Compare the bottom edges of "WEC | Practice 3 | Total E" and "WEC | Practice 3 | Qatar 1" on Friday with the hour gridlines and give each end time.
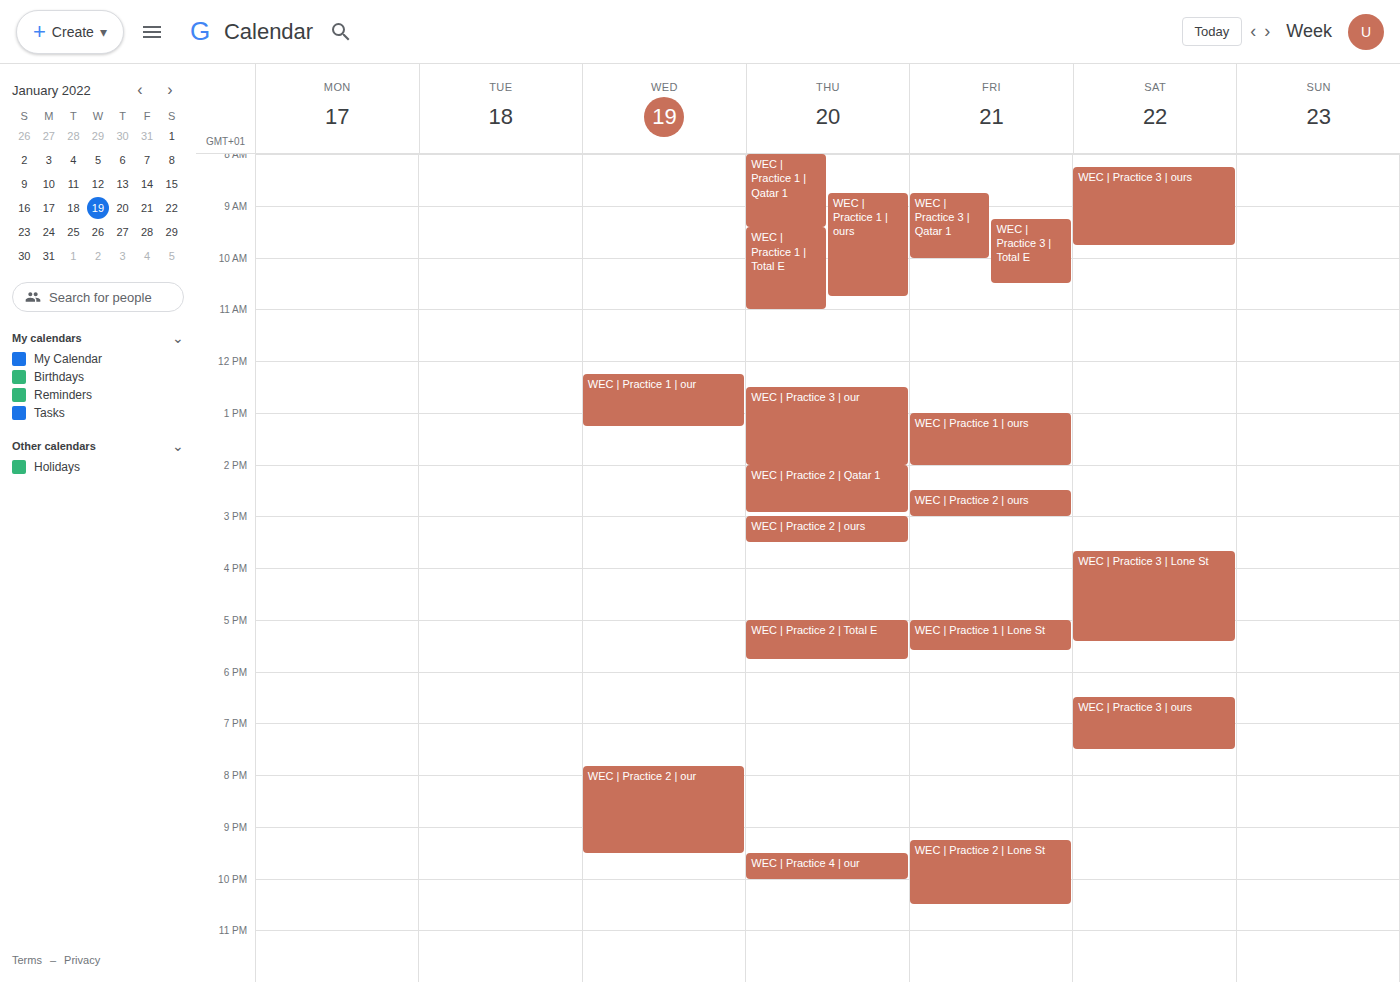
"WEC | Practice 3 | Total E": 10:30 AM, halfway between the 10 AM and 11 AM lines. "WEC | Practice 3 | Qatar 1": 10:00 AM, exactly on the 10 AM line.